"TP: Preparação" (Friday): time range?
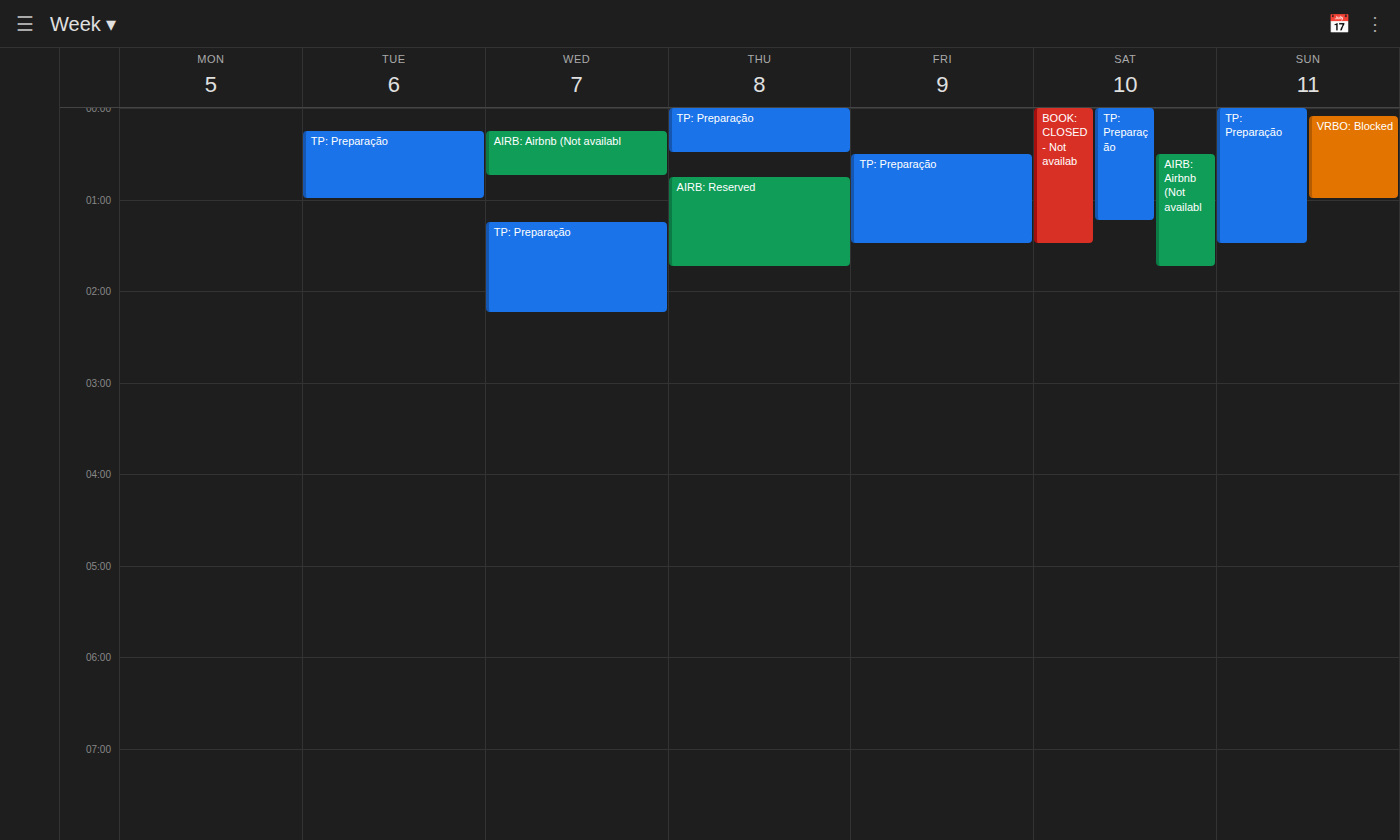
12:30 AM to 1:30 AM